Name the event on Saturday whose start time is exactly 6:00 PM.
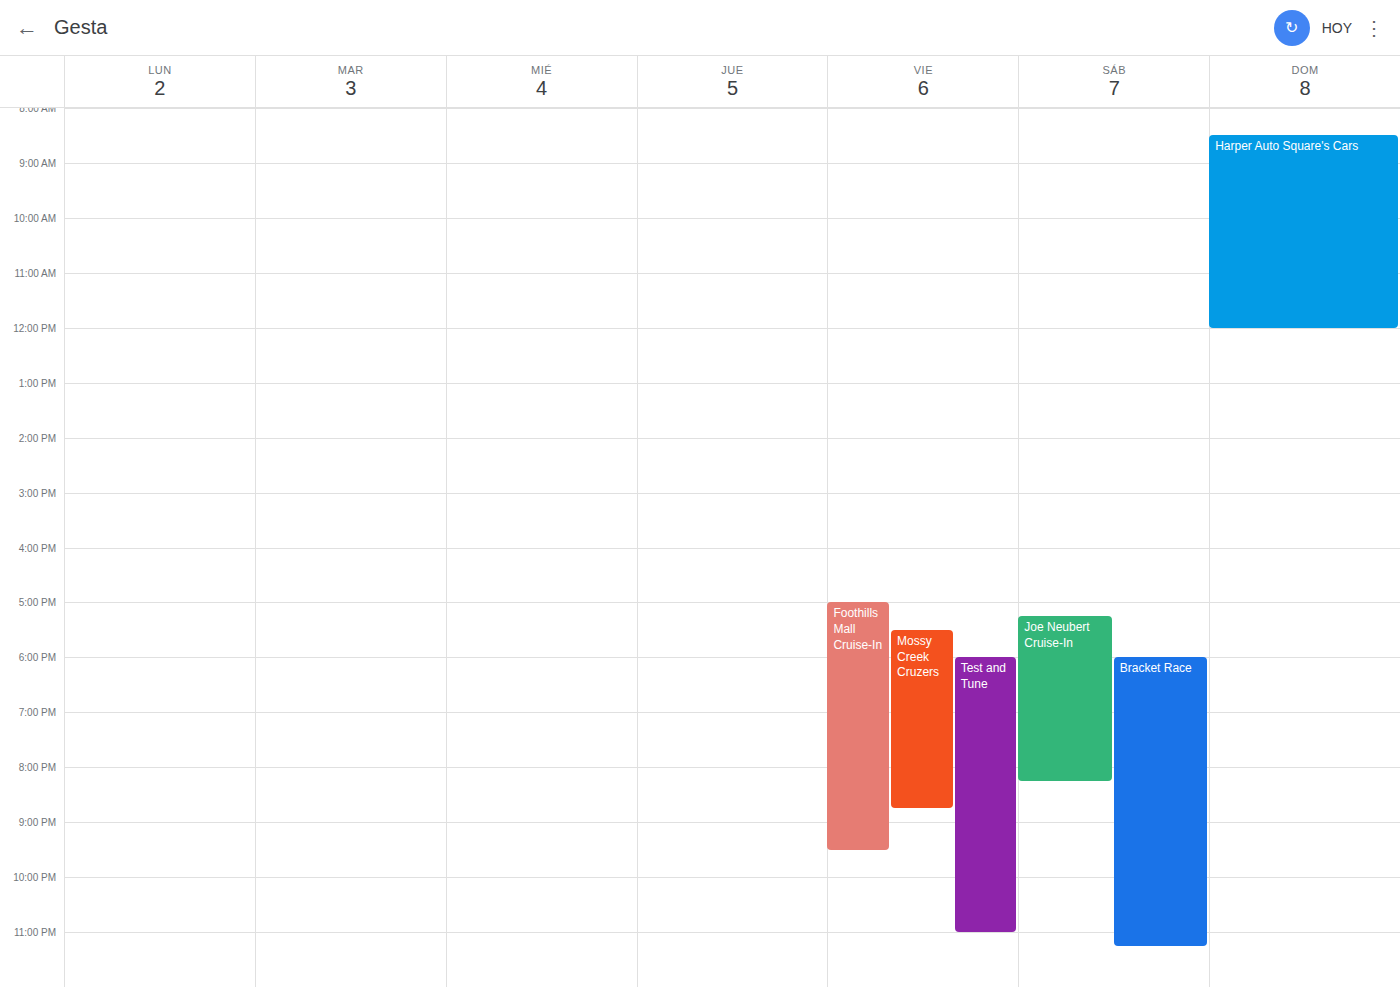
"Bracket Race"